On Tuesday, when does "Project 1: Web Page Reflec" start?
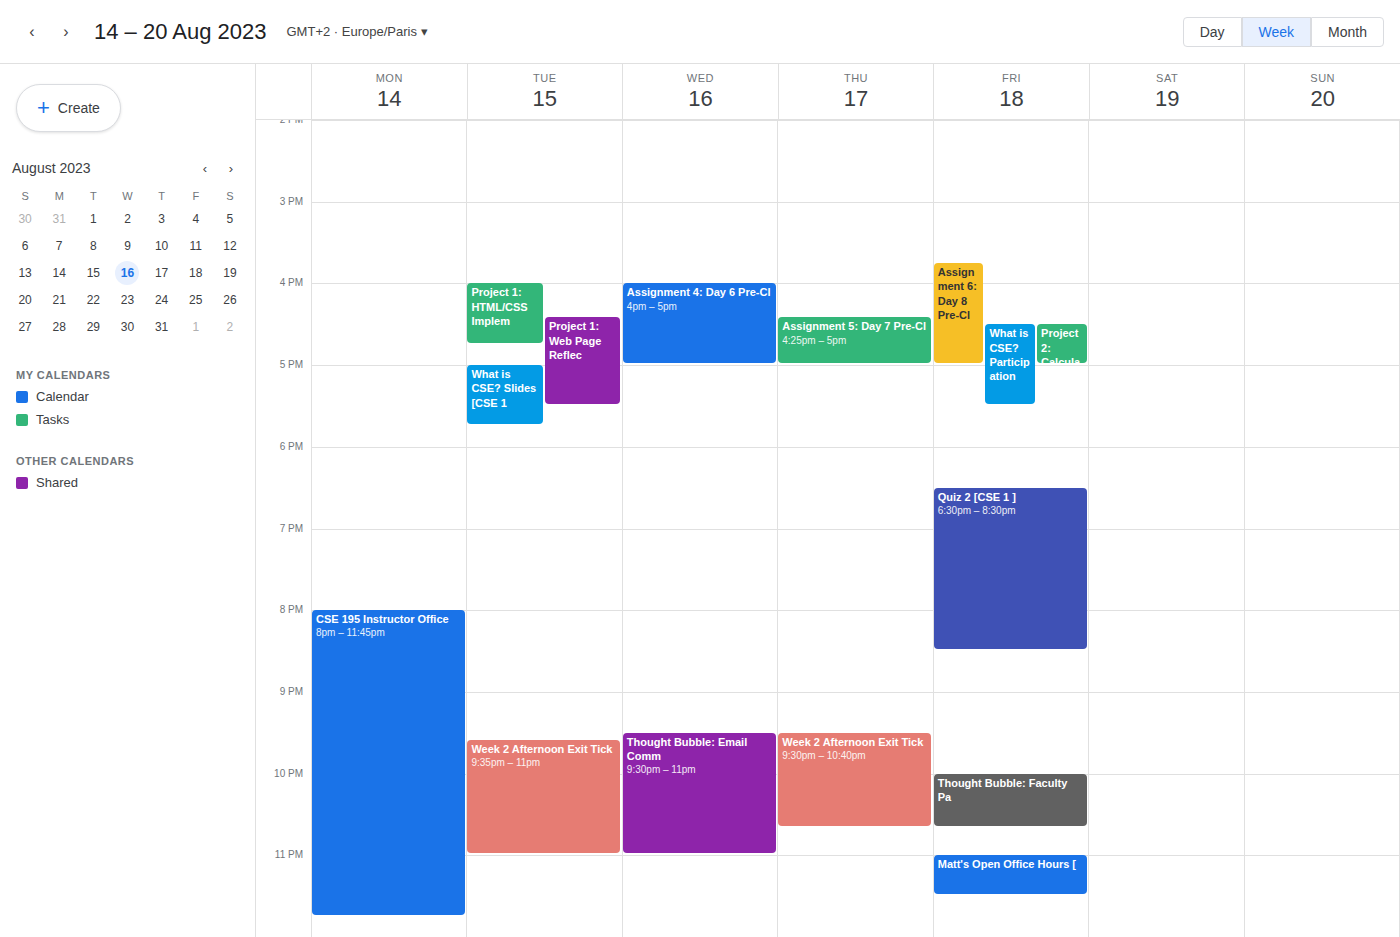
16:25